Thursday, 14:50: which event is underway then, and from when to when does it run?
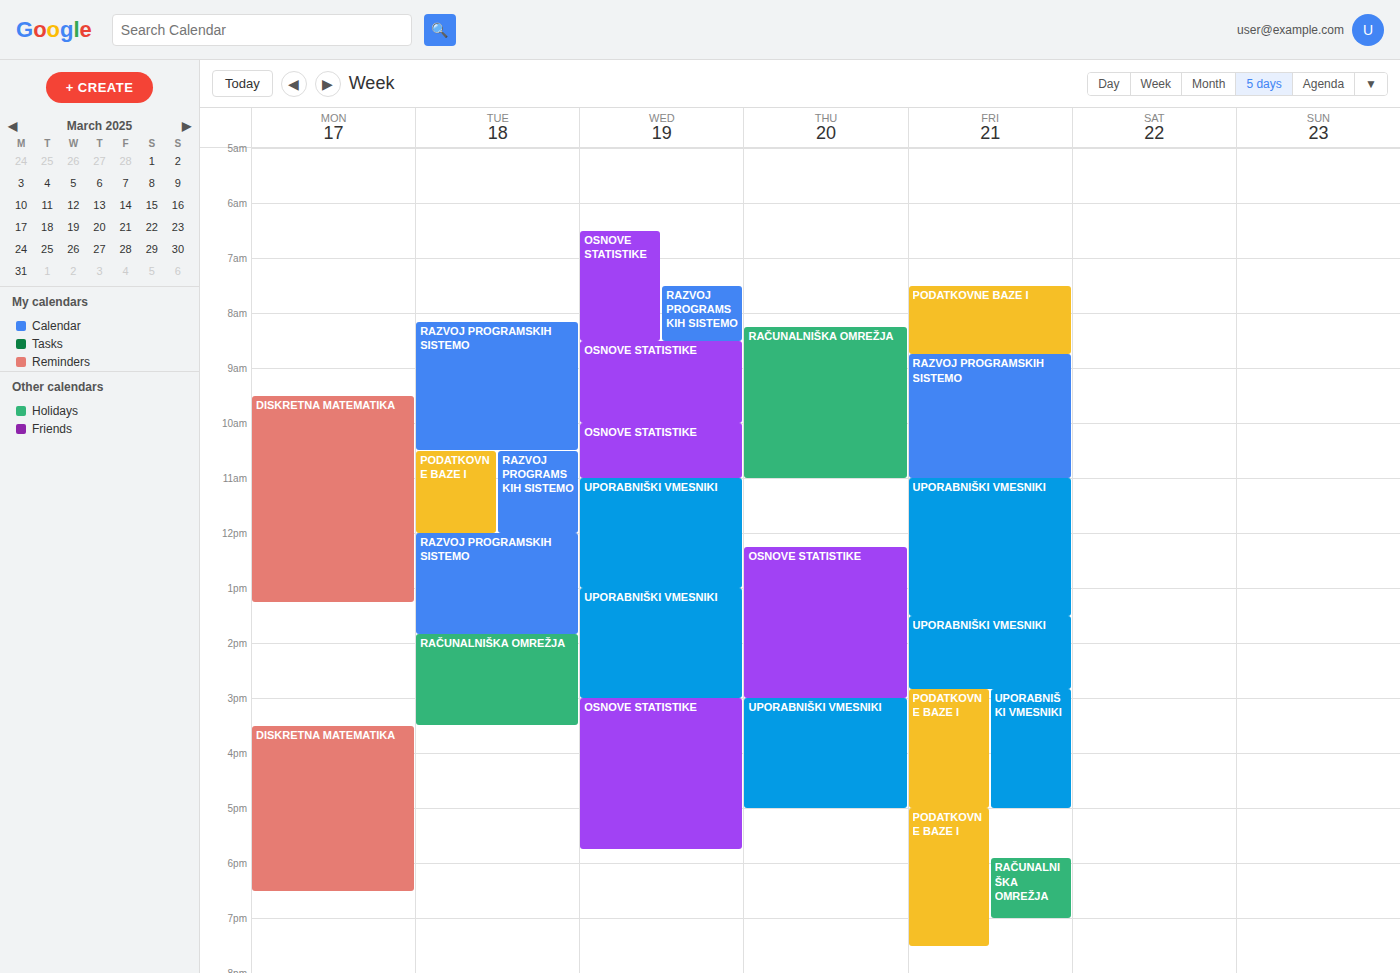
"OSNOVE STATISTIKE", 12:15 to 15:00